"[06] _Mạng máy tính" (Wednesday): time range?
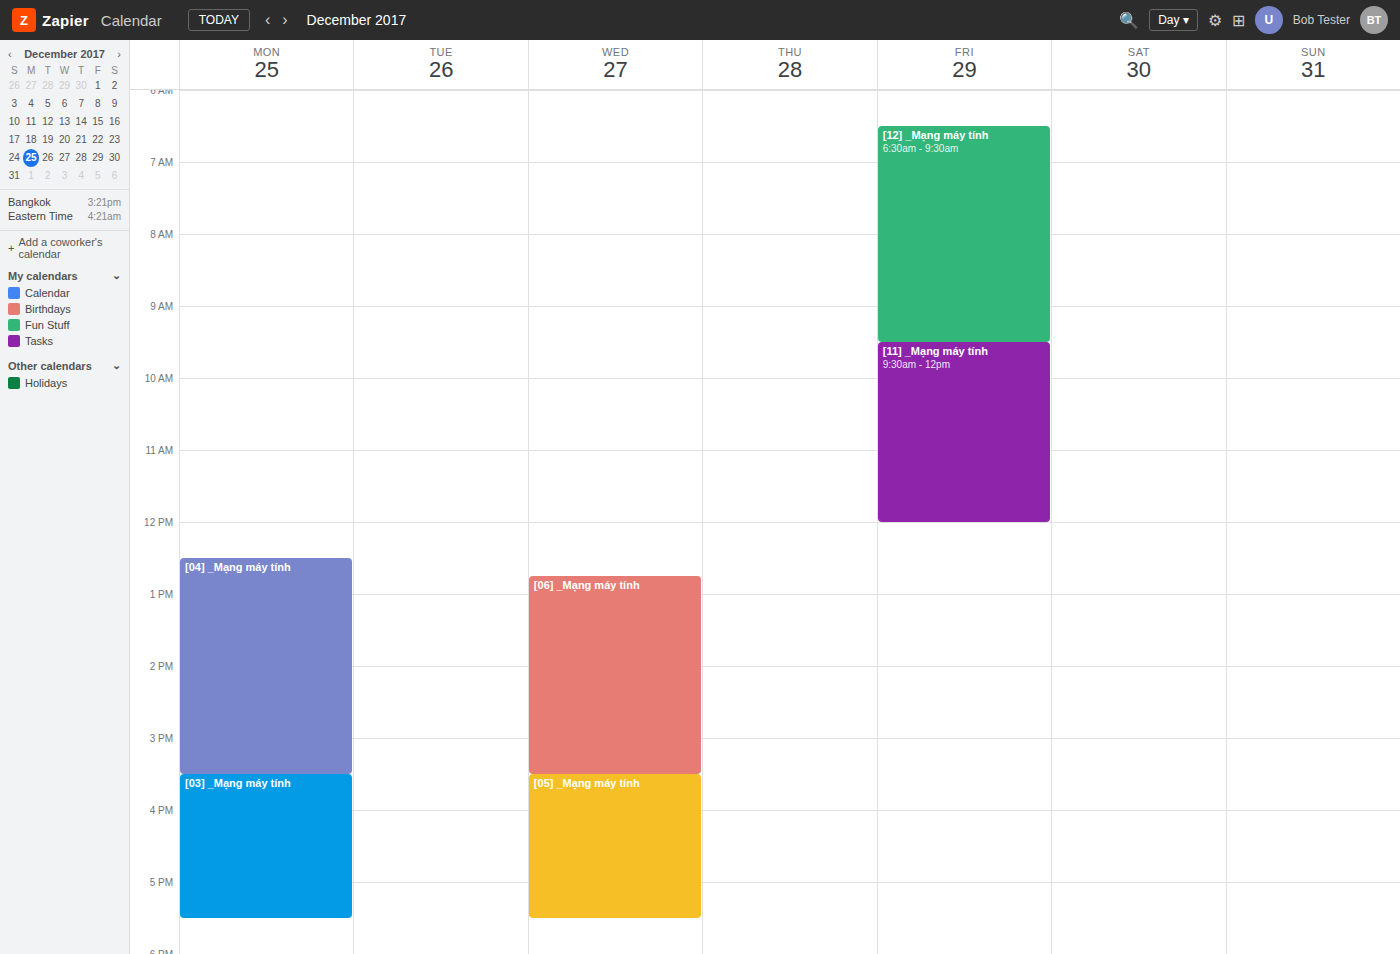
12:45 PM to 3:30 PM